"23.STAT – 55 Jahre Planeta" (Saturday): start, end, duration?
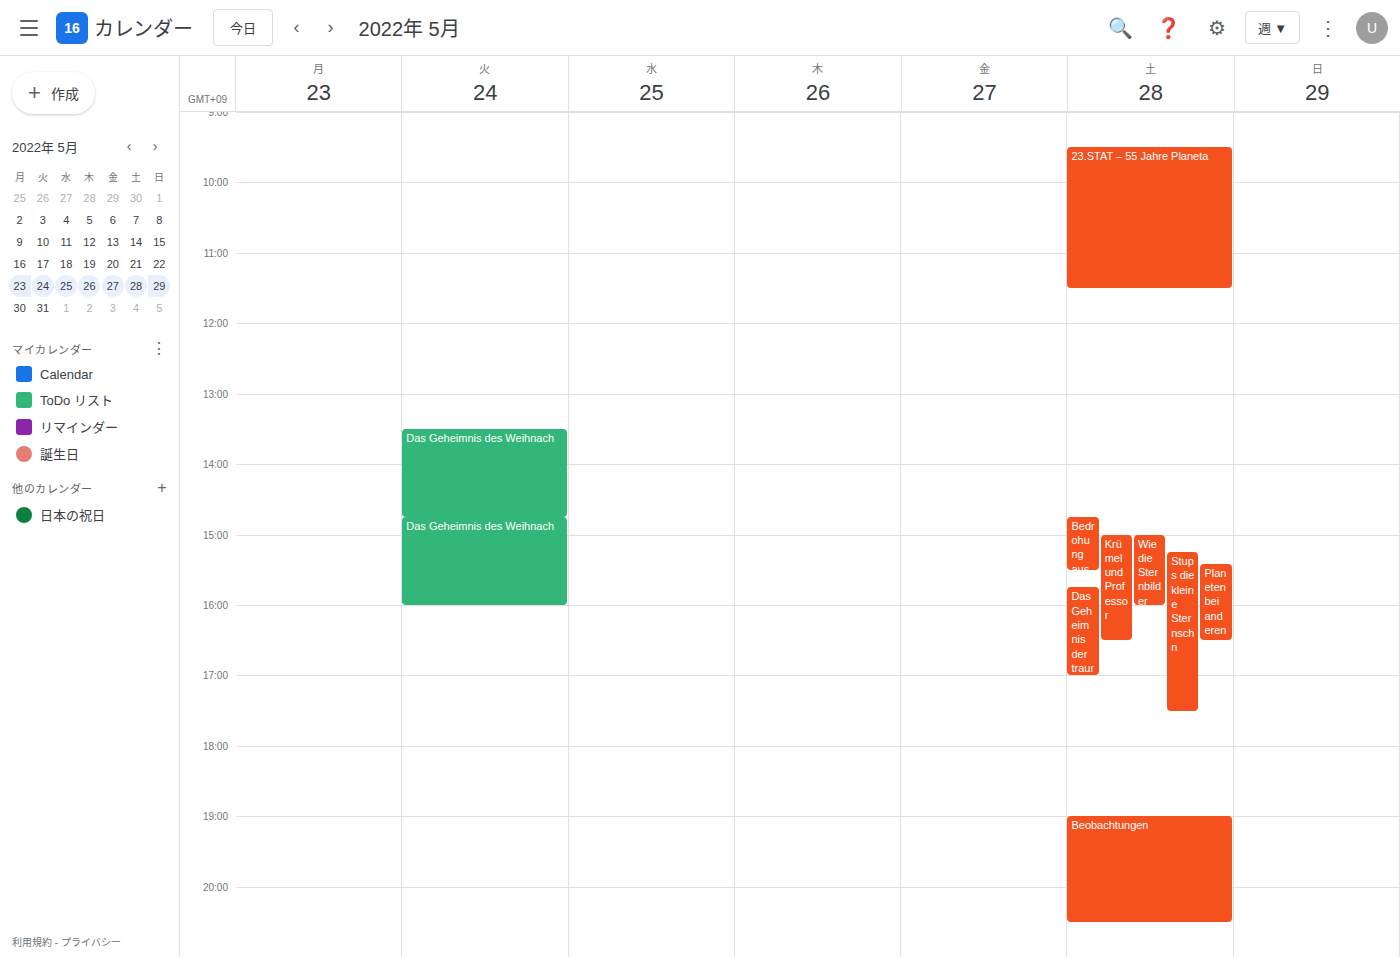
9:30 AM to 11:30 AM, 2 hours